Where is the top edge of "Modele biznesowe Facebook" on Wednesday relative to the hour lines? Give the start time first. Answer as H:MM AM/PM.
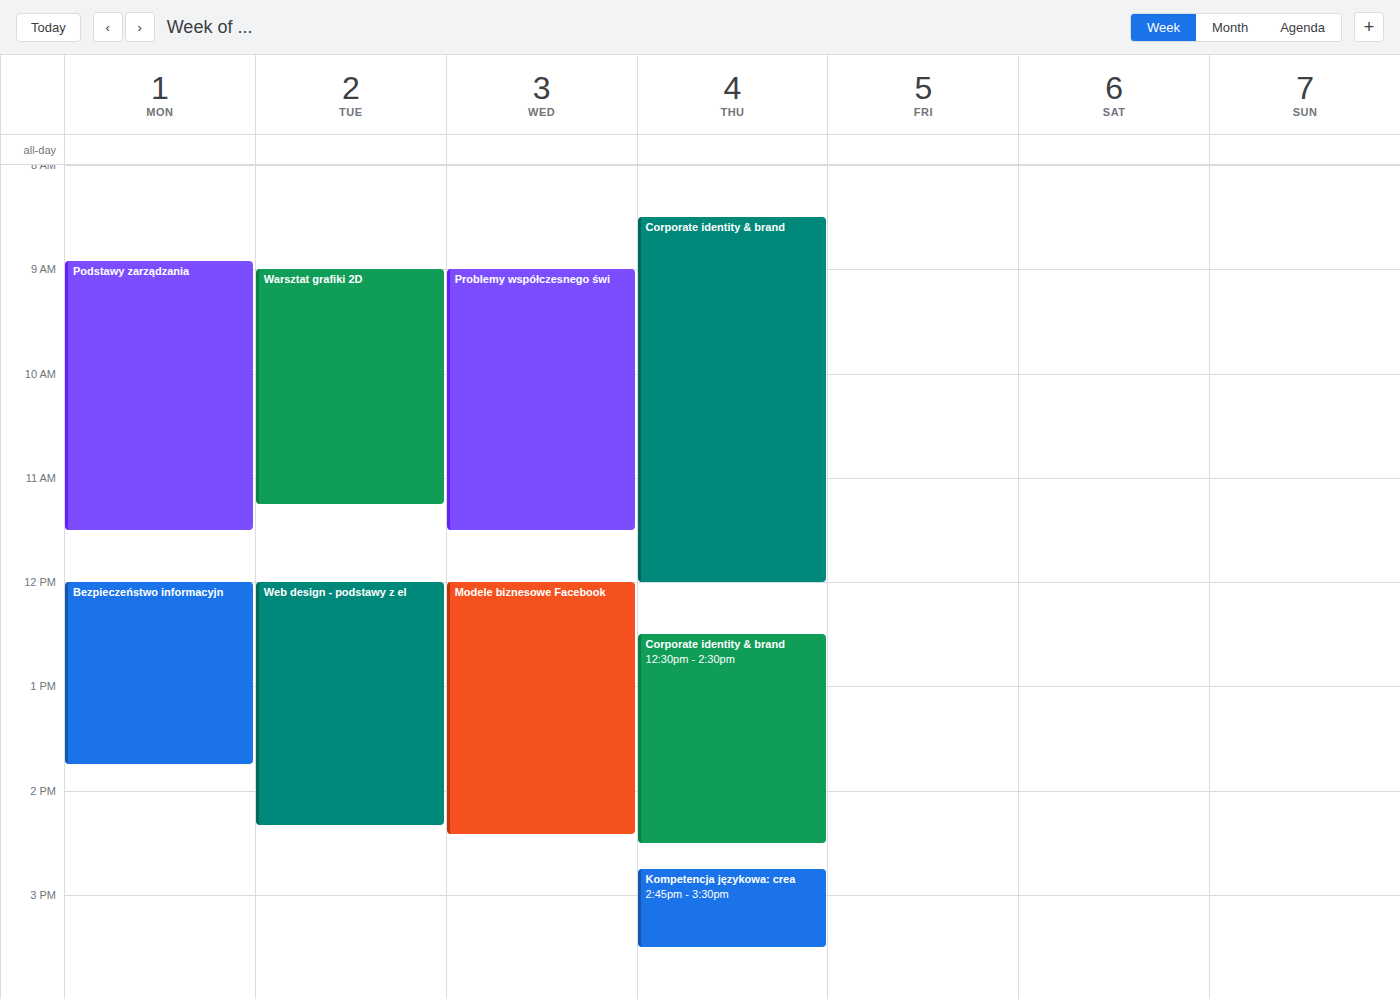
12:00 PM -- exactly on the 12 PM line.